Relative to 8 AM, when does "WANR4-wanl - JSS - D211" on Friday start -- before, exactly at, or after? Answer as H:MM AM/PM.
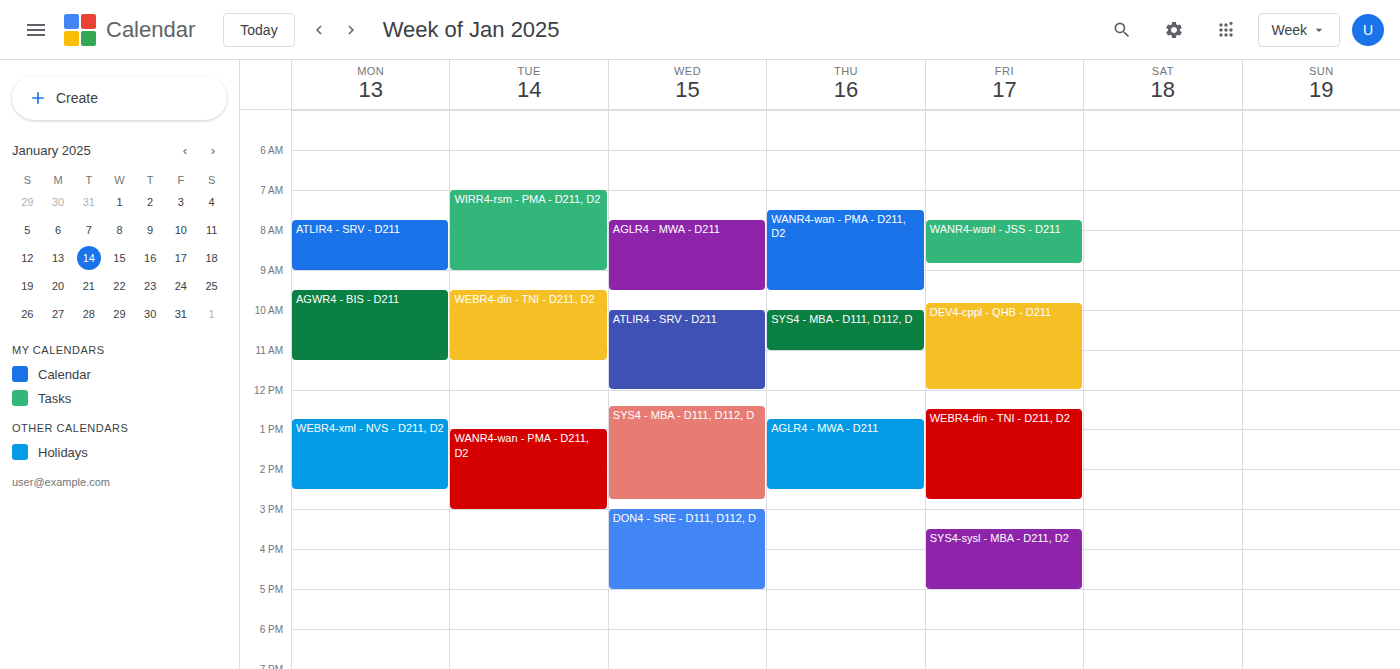
7:45 AM -- before 8 AM, 15 minutes above the 8 AM line.